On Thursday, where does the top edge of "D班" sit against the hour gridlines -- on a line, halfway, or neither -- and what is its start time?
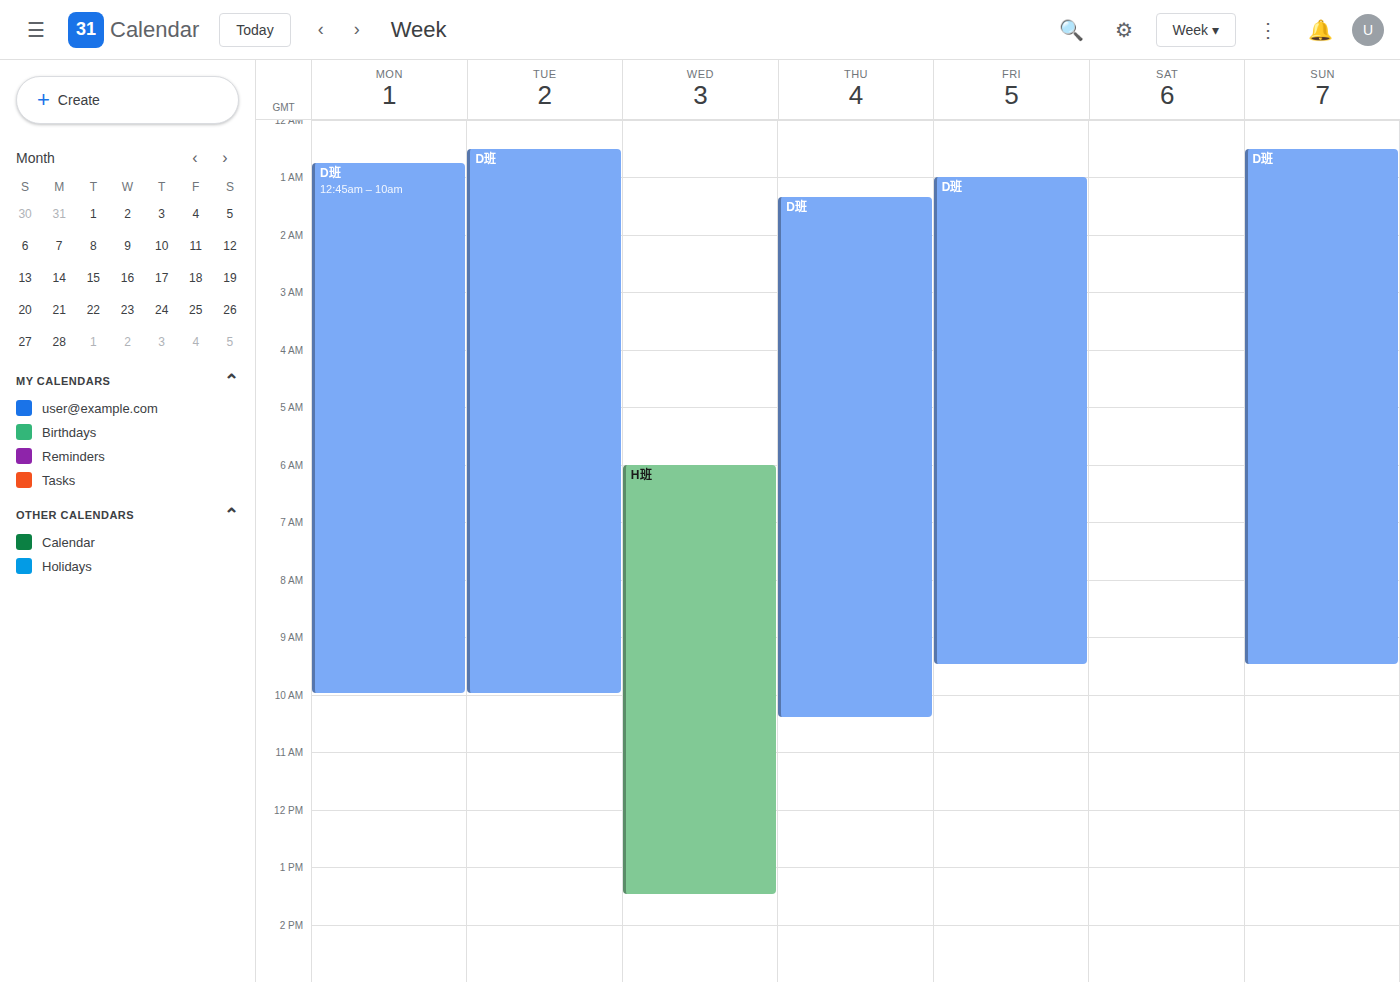
1:20 AM -- neither: 20 minutes below the 1 AM line and 40 minutes above the 2 AM line.